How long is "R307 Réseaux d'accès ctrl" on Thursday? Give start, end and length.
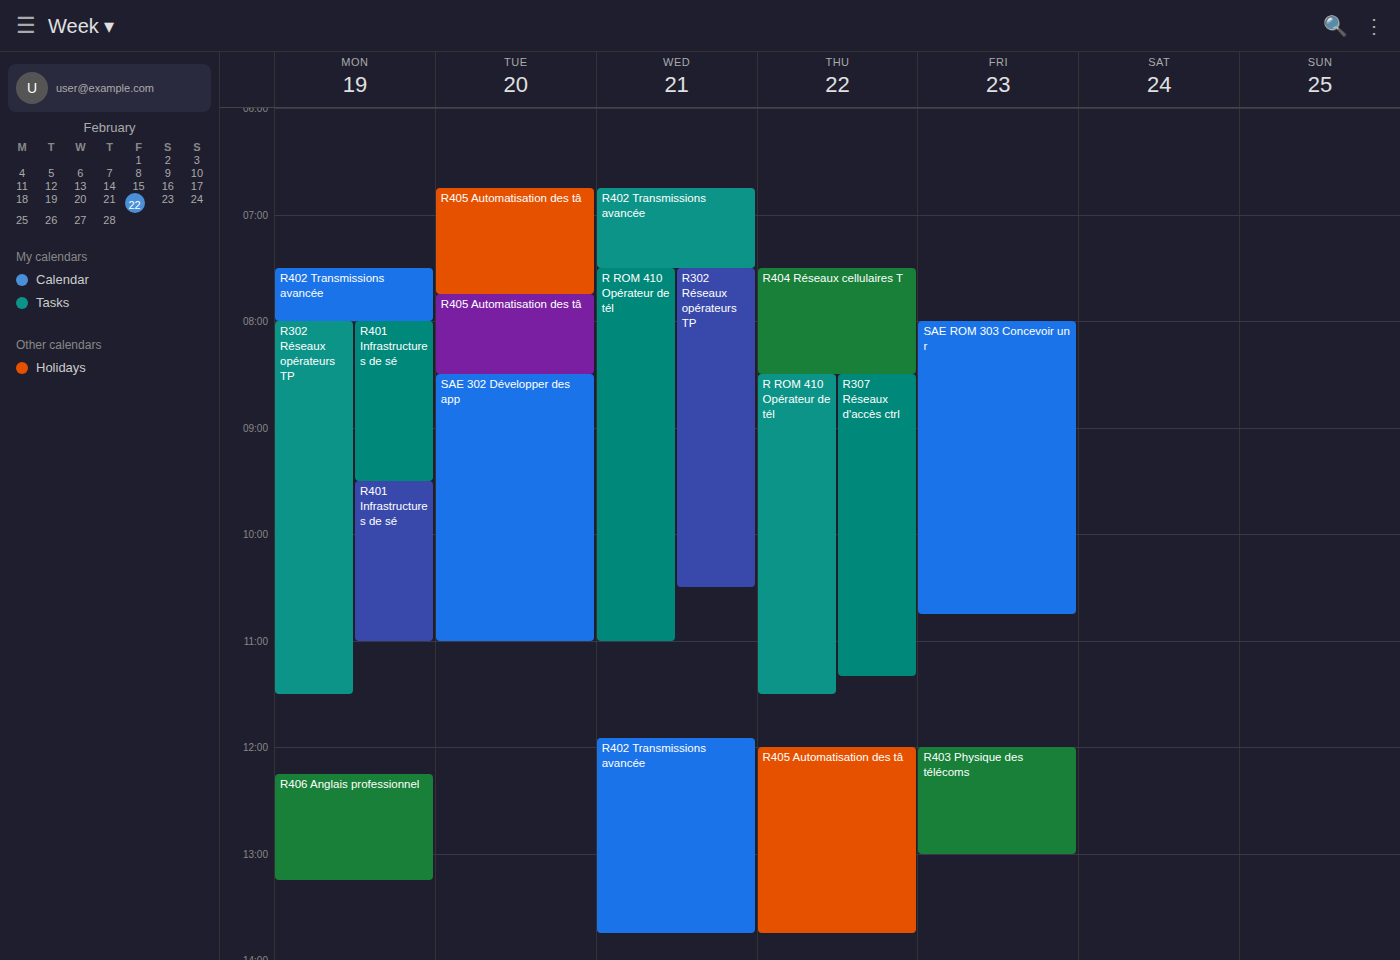
8:30 AM to 11:20 AM, 2 hours 50 minutes